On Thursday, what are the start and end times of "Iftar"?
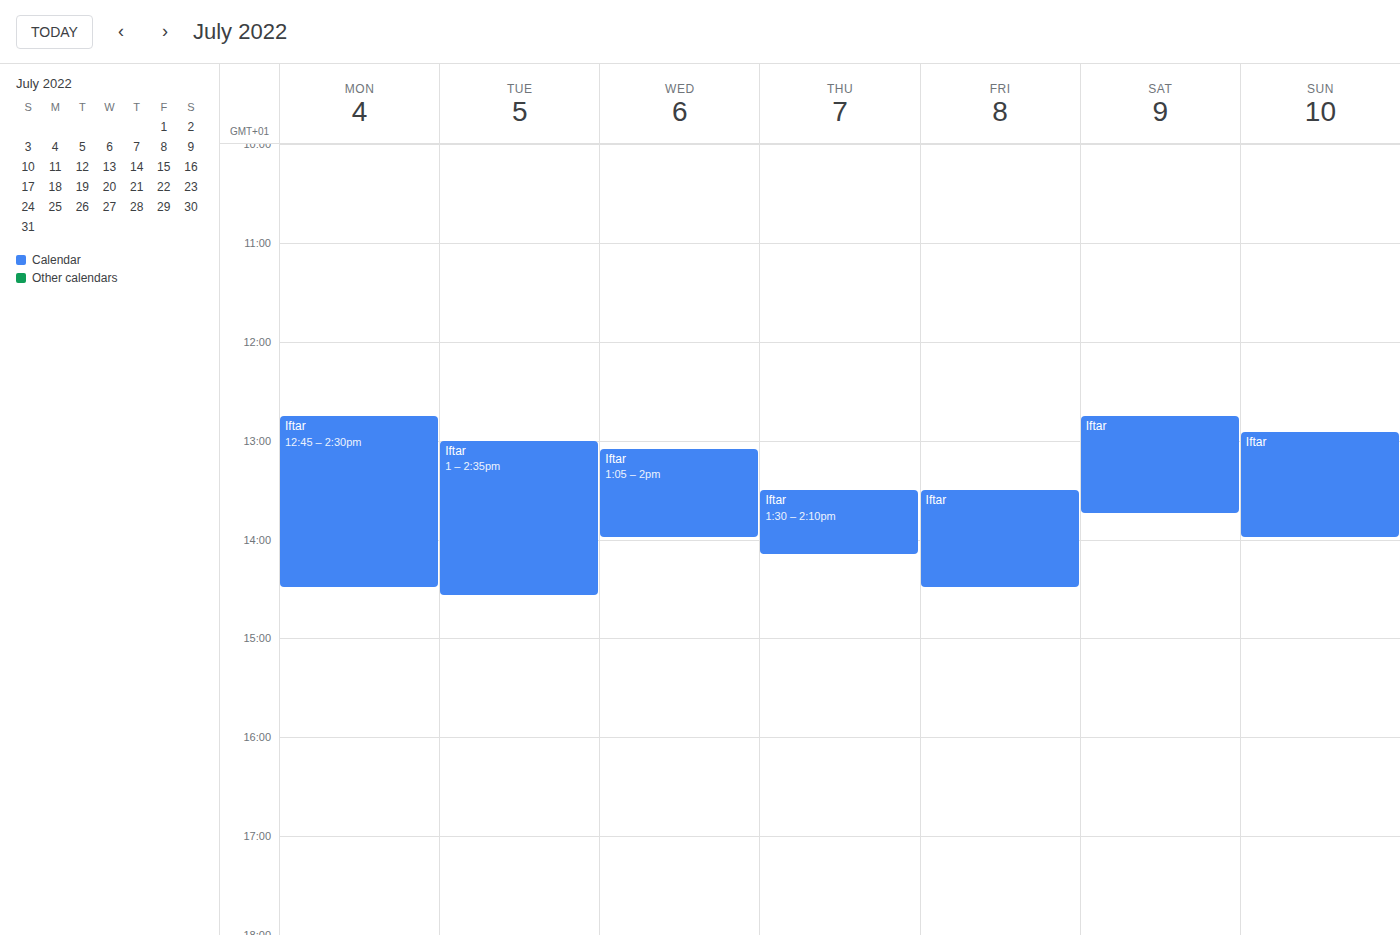
1:30 PM to 2:10 PM